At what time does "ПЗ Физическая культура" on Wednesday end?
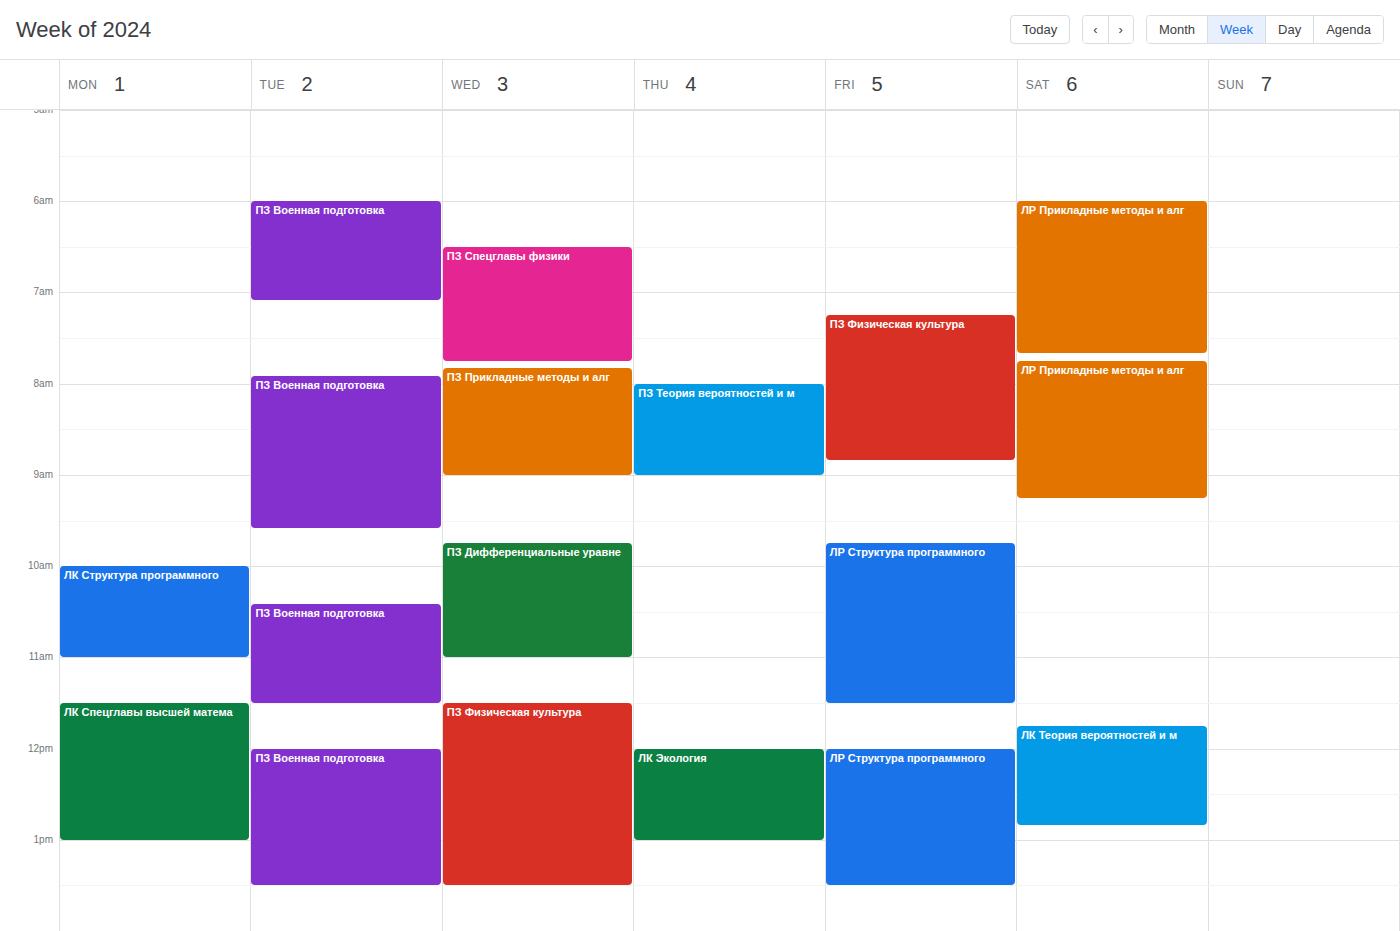
1:30 PM